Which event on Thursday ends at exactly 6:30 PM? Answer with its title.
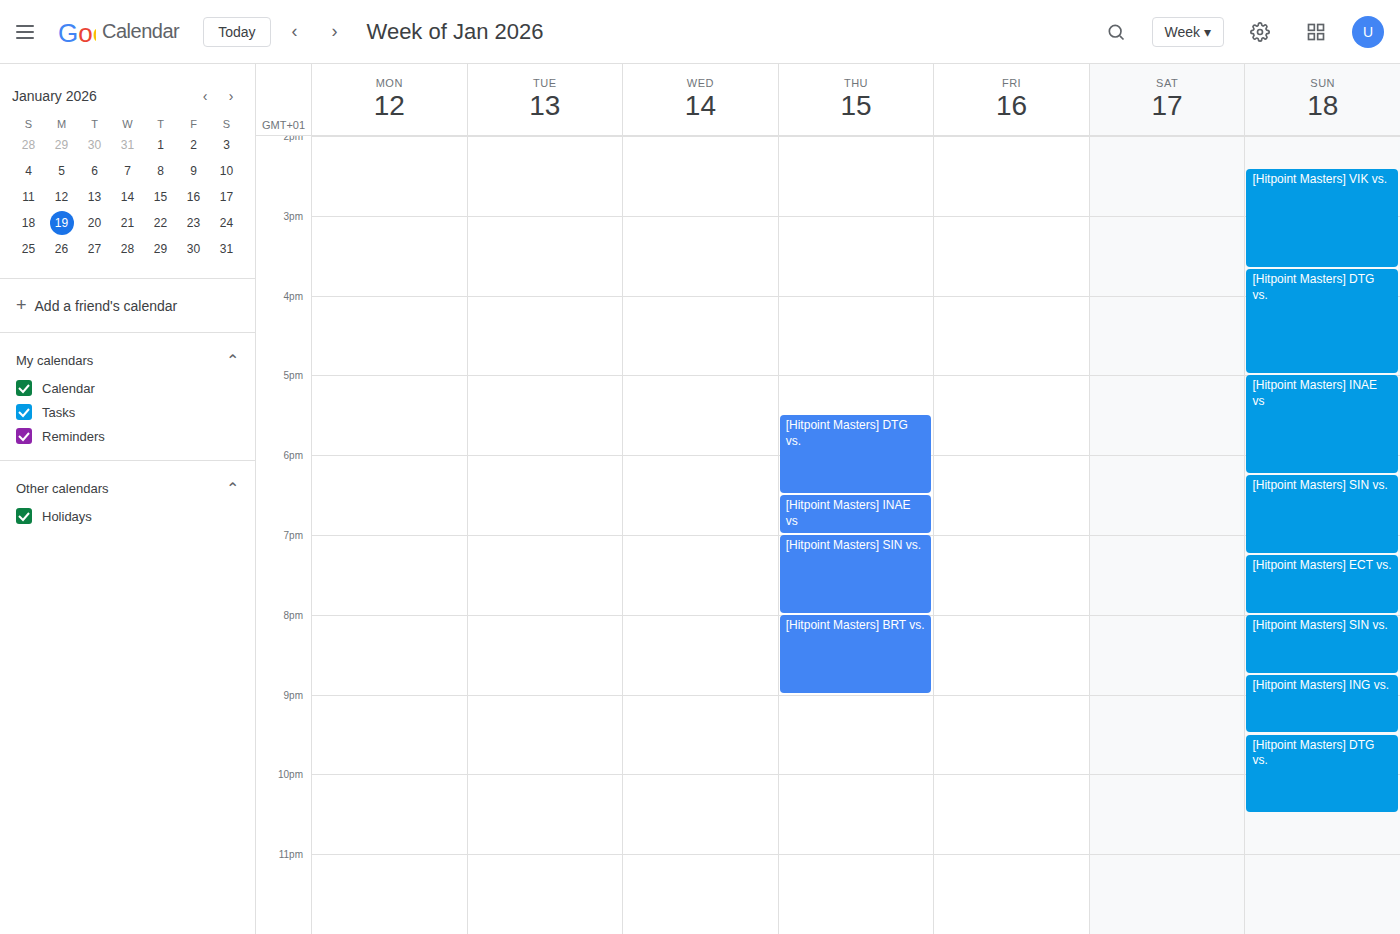
"[Hitpoint Masters] DTG vs."